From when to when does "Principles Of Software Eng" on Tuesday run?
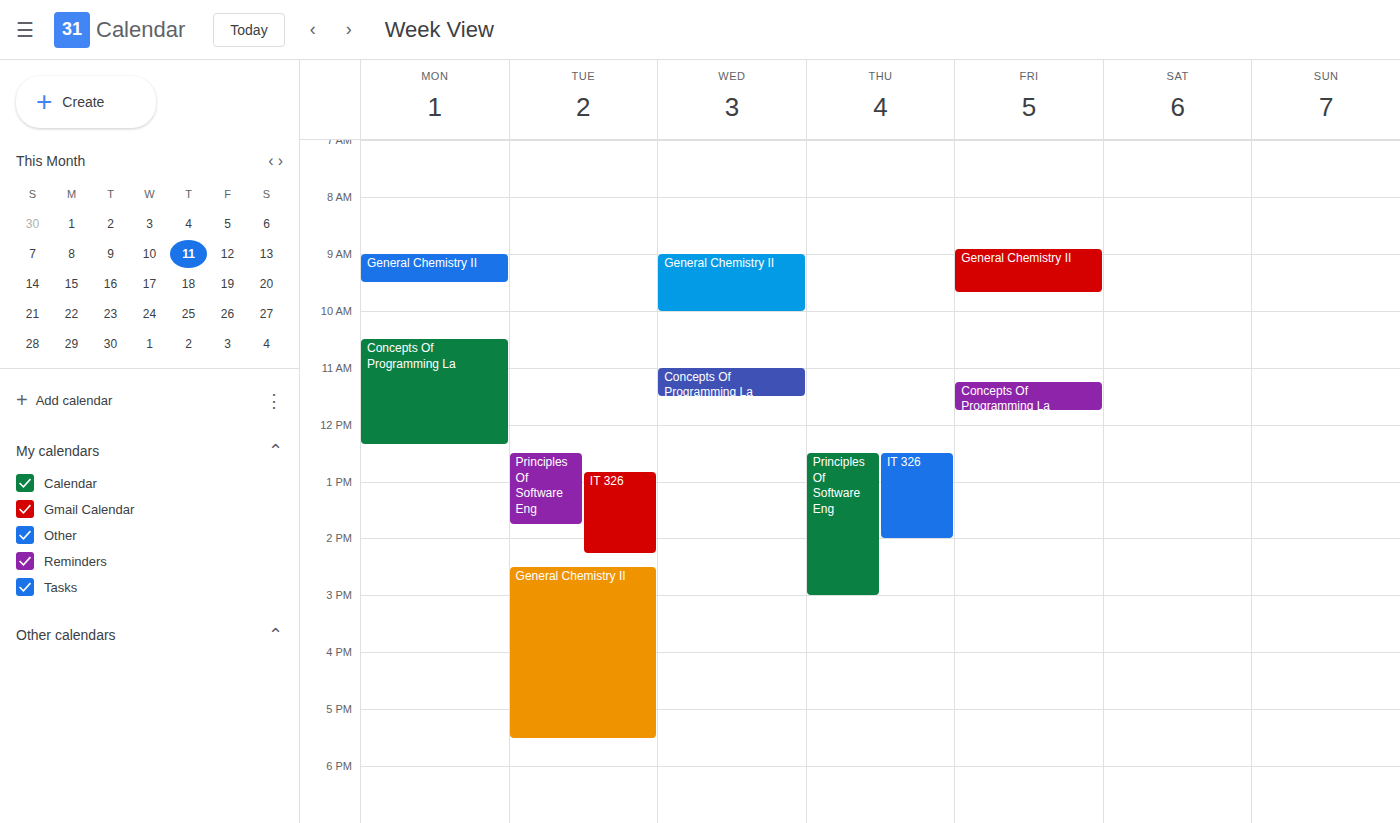
12:30 PM to 1:45 PM